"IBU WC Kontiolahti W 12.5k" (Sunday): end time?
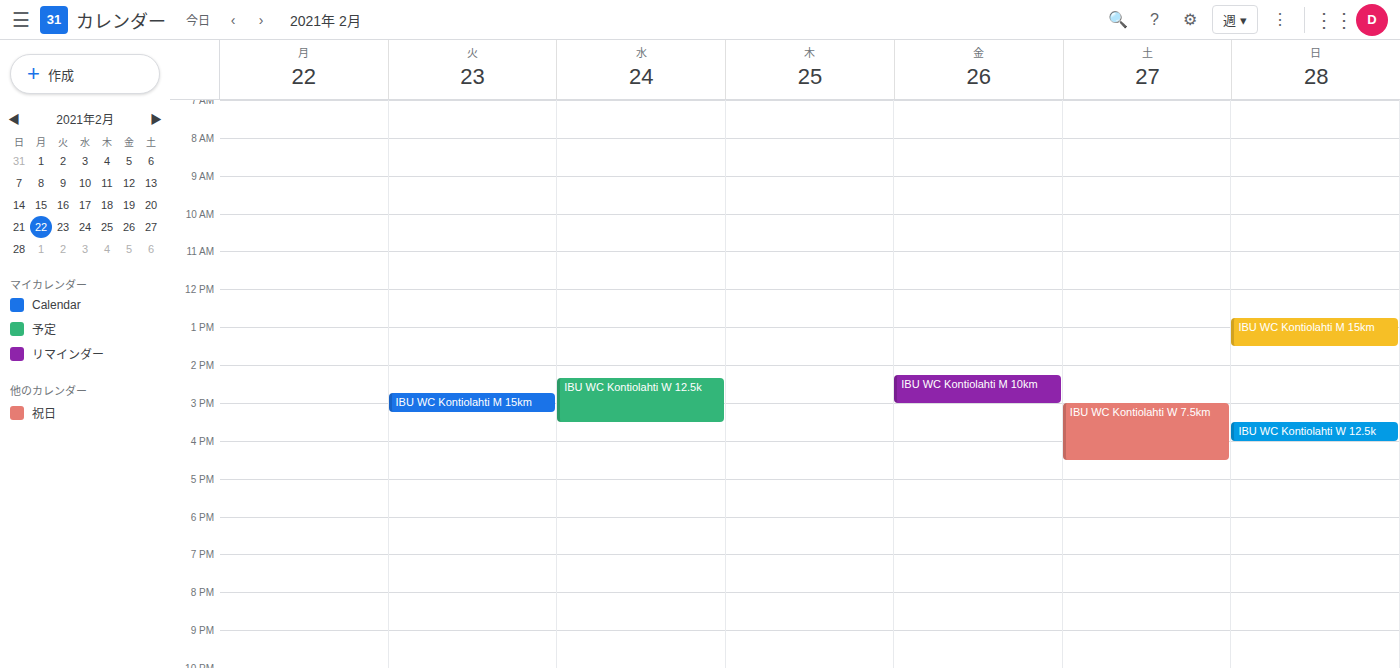
4:00 PM